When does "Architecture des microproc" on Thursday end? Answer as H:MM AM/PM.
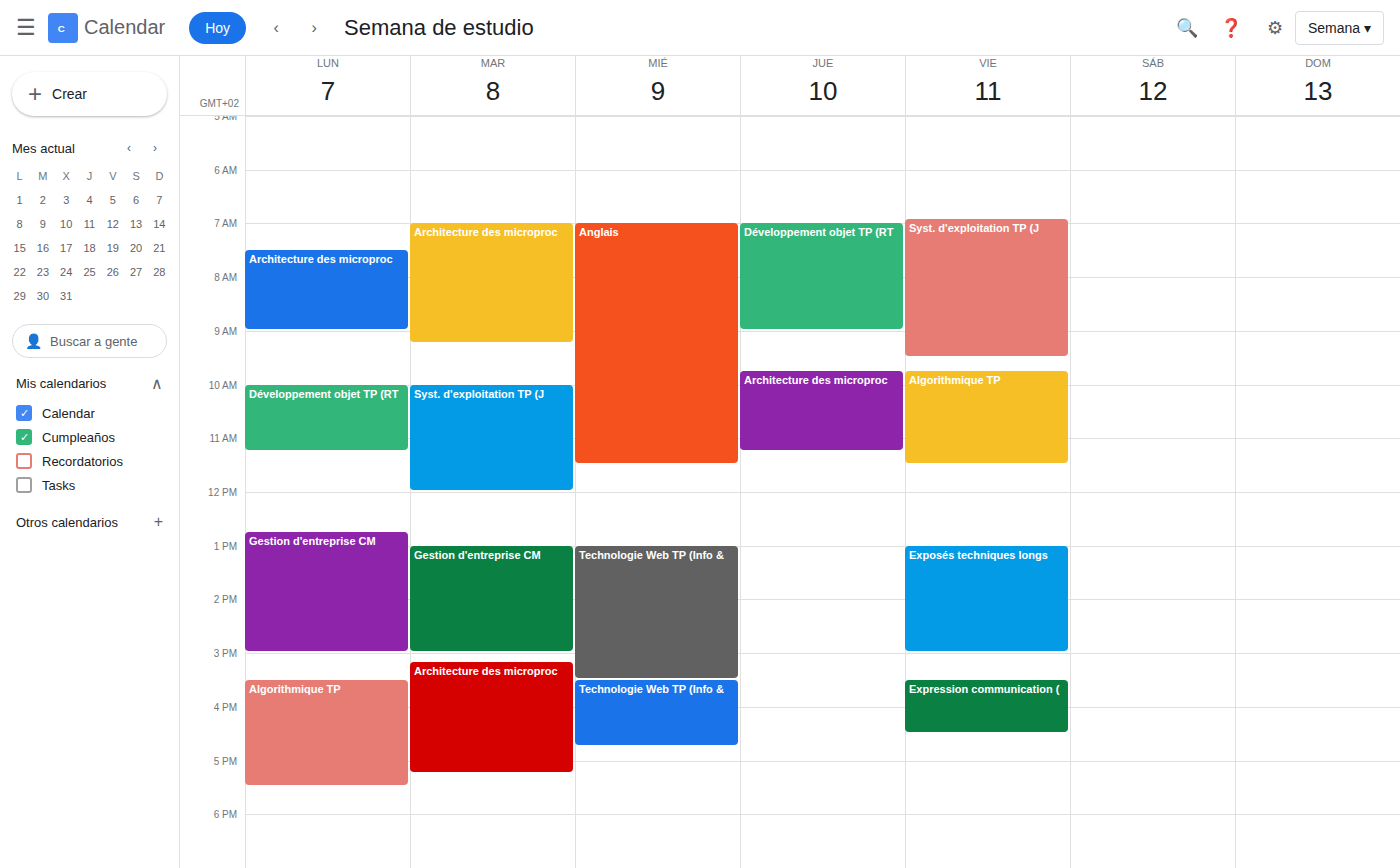
11:15 AM